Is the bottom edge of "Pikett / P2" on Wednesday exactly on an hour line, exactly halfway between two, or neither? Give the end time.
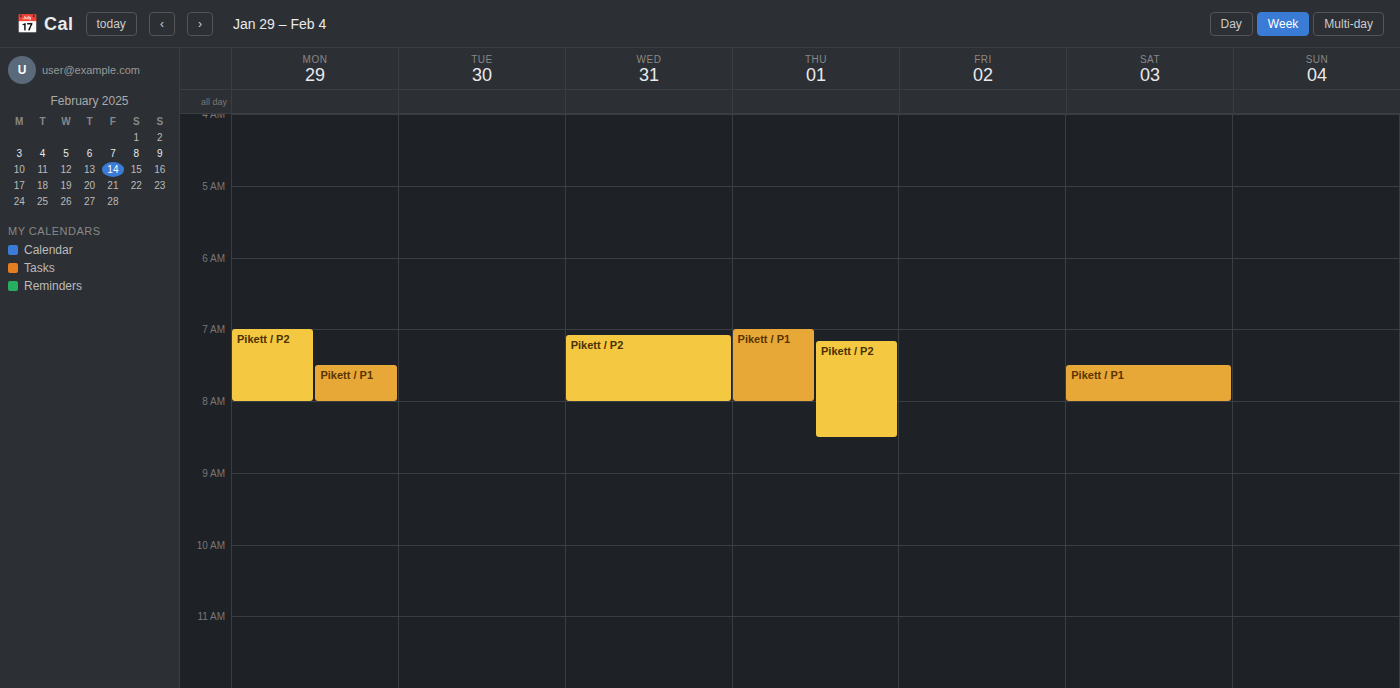
8:00 AM -- exactly on the 8 AM line.